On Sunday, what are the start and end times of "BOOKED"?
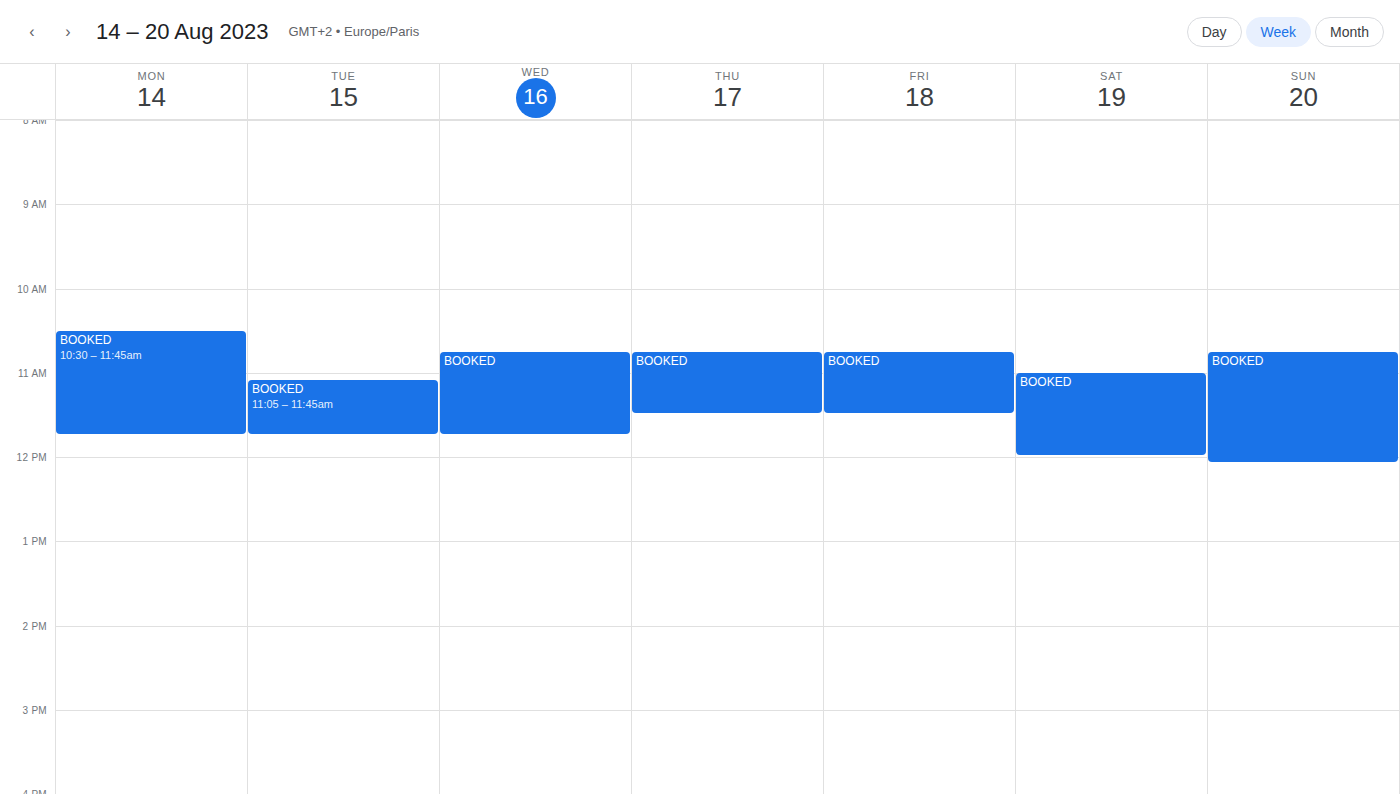
10:45 AM to 12:05 PM